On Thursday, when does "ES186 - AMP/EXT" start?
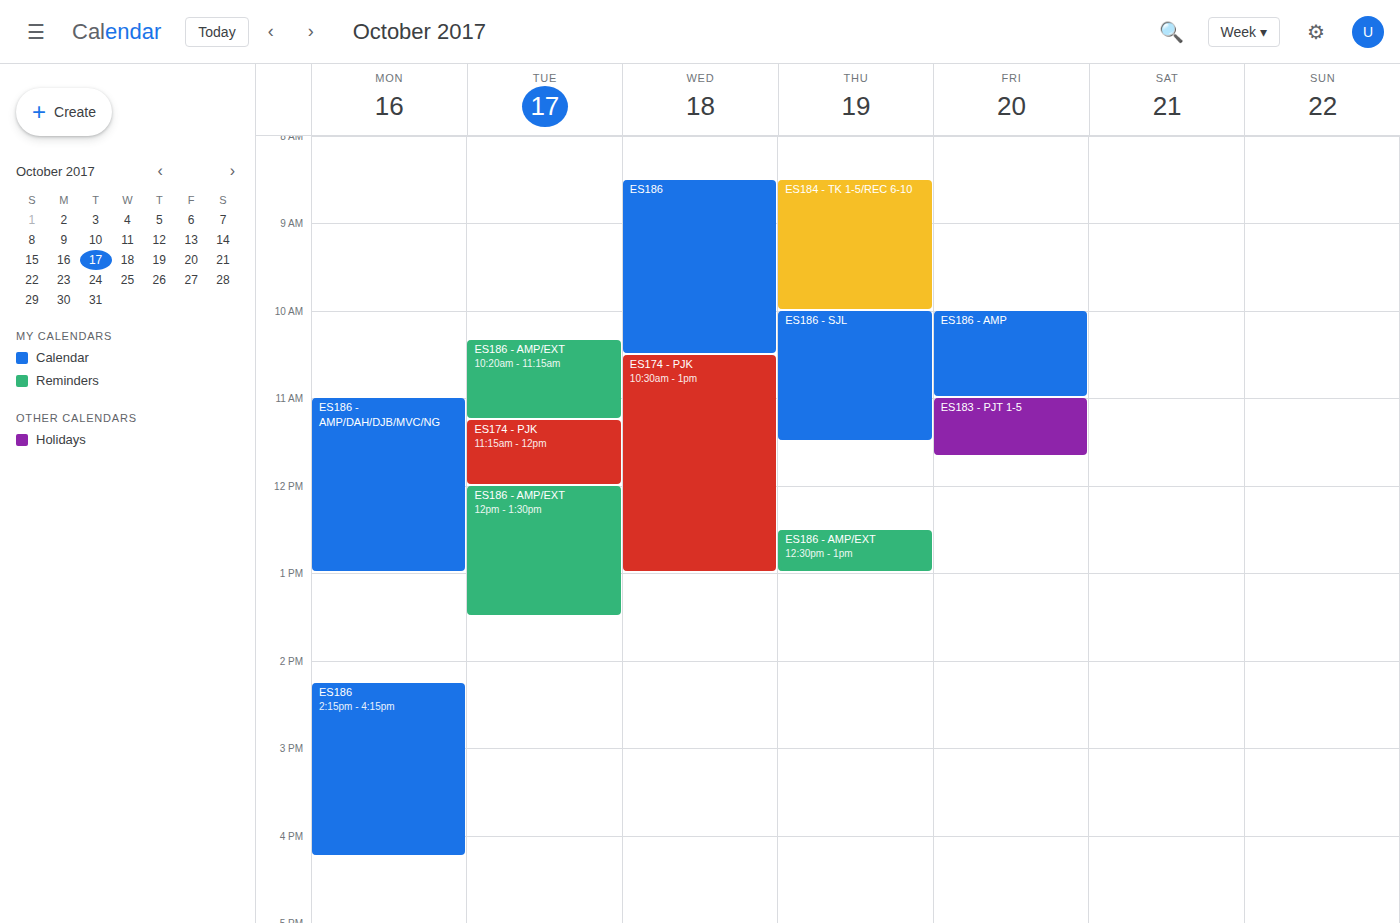
12:30 PM